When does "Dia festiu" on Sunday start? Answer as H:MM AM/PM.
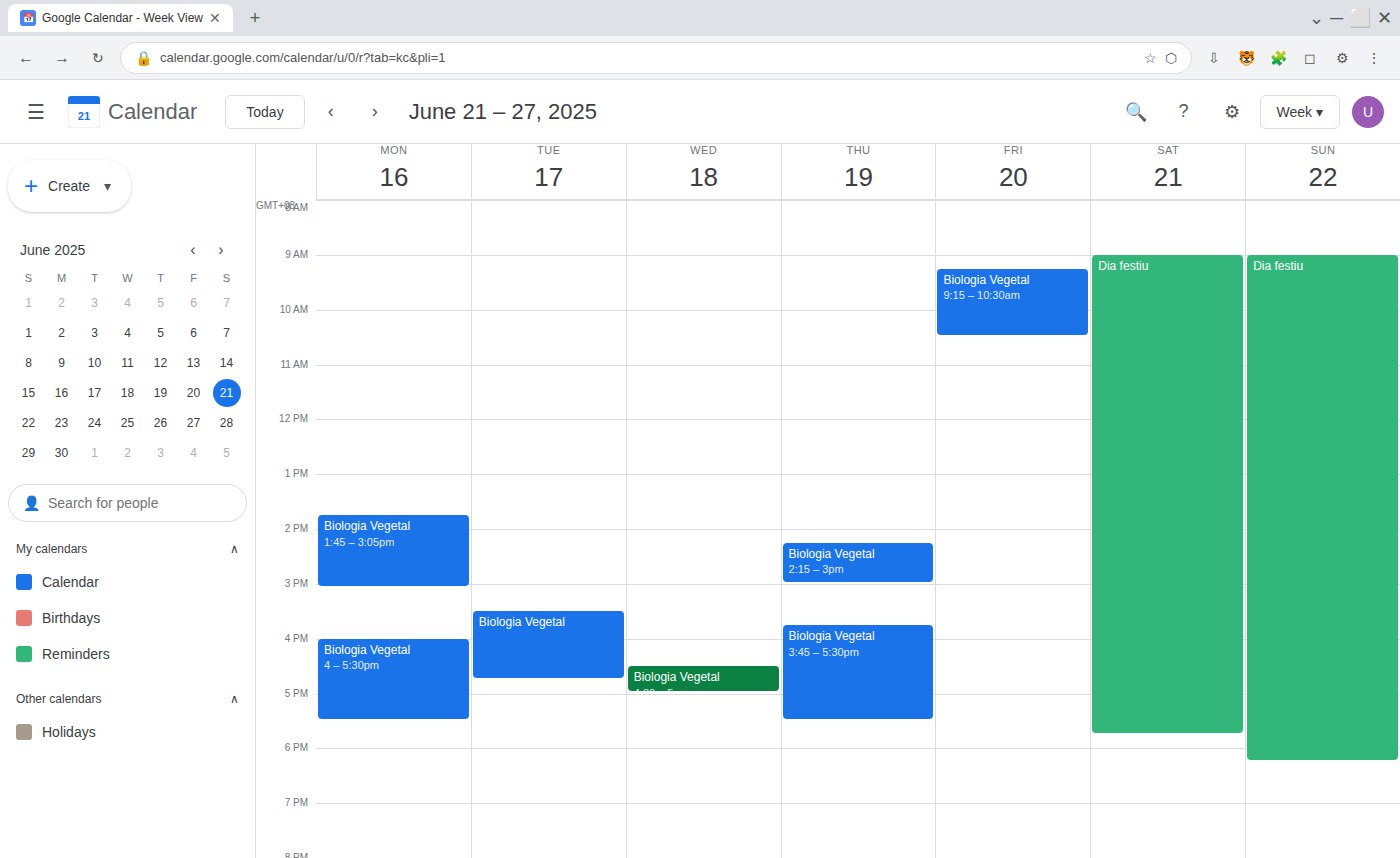
9:00 AM